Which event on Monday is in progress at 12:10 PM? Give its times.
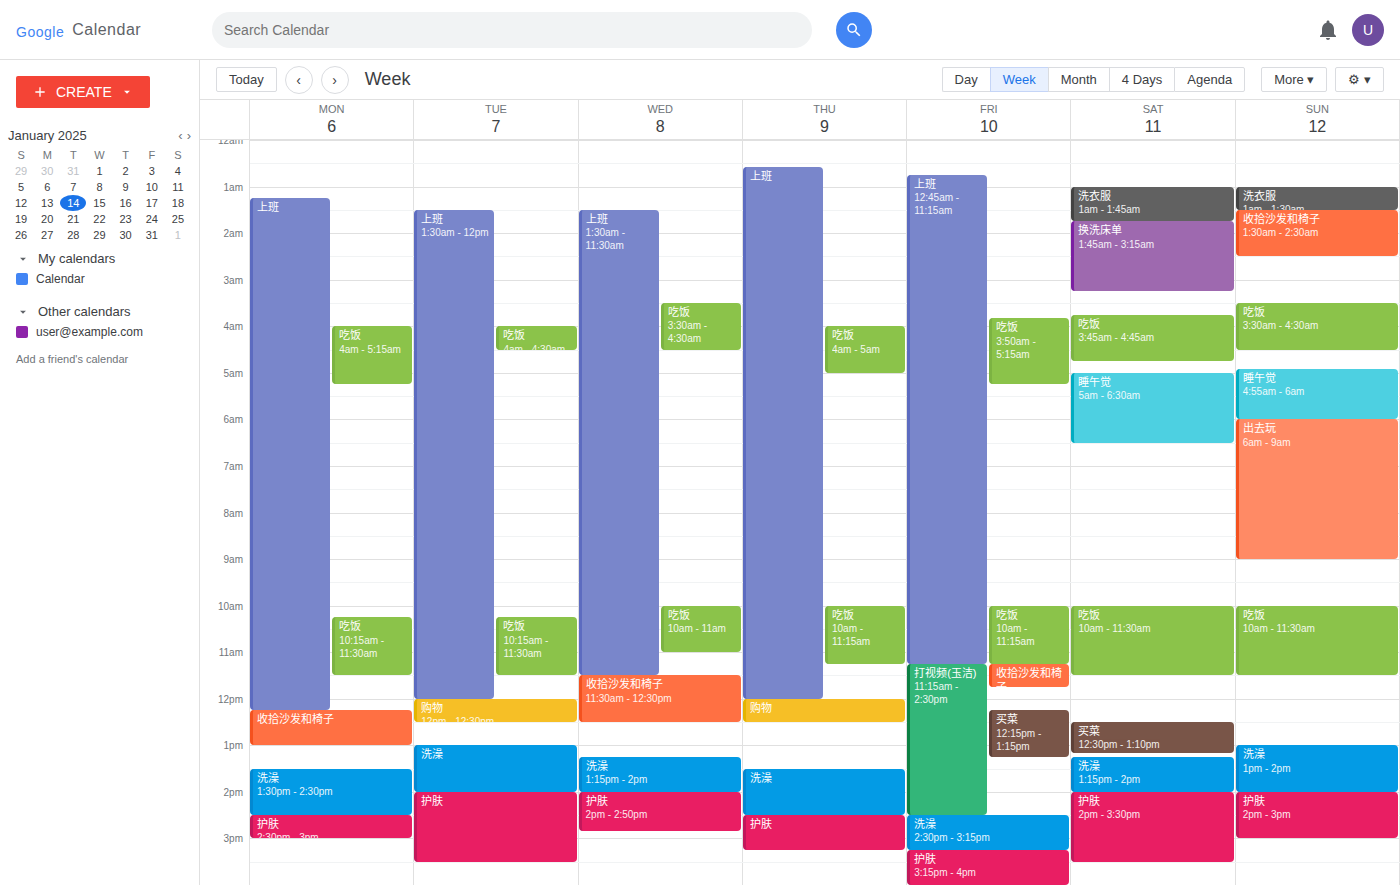
"上班", 1:15 AM to 12:15 PM